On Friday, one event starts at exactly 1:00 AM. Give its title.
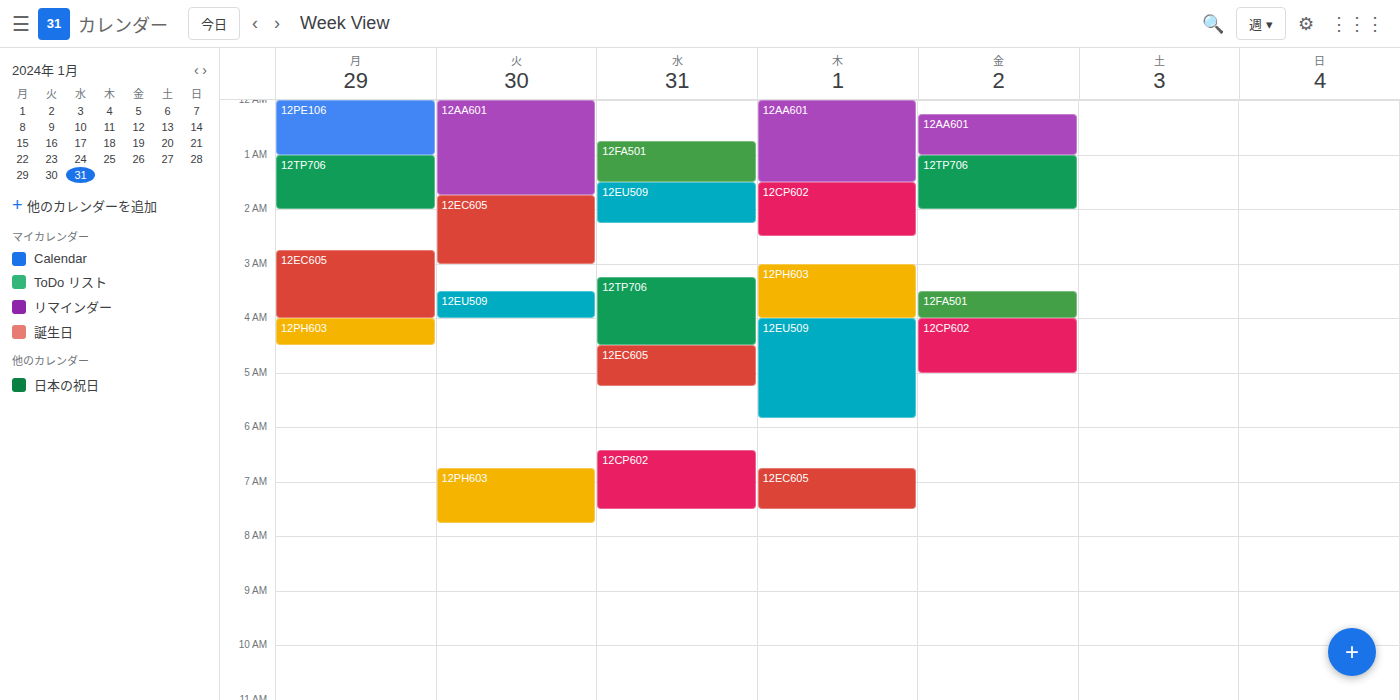
"12TP706"